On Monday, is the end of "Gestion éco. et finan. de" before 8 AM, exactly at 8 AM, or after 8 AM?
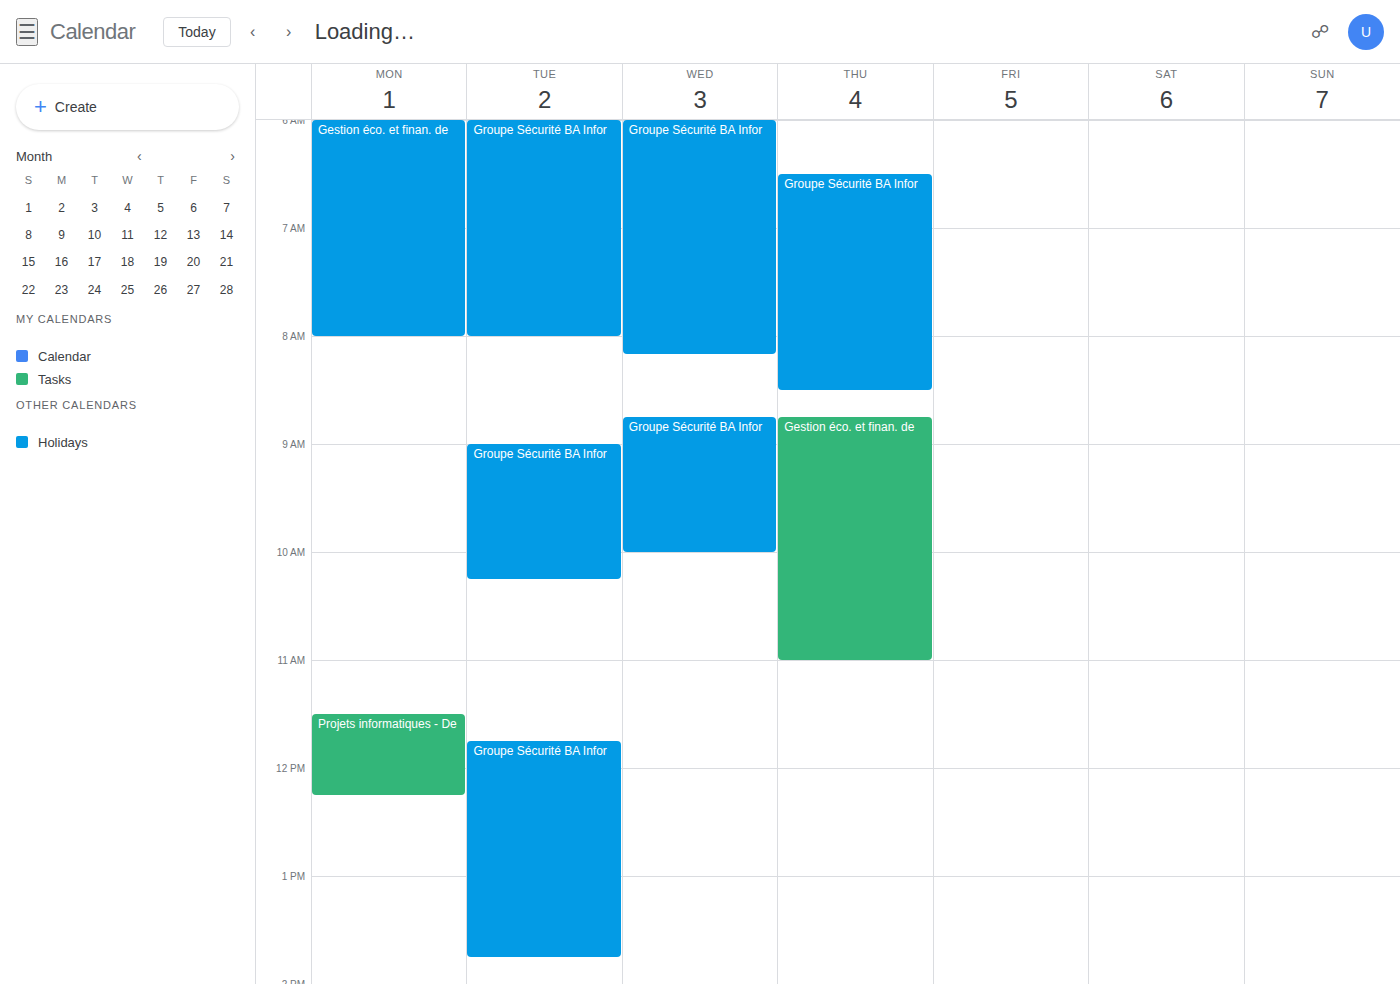
8:00 AM -- exactly at 8 AM, on the 8 AM line.